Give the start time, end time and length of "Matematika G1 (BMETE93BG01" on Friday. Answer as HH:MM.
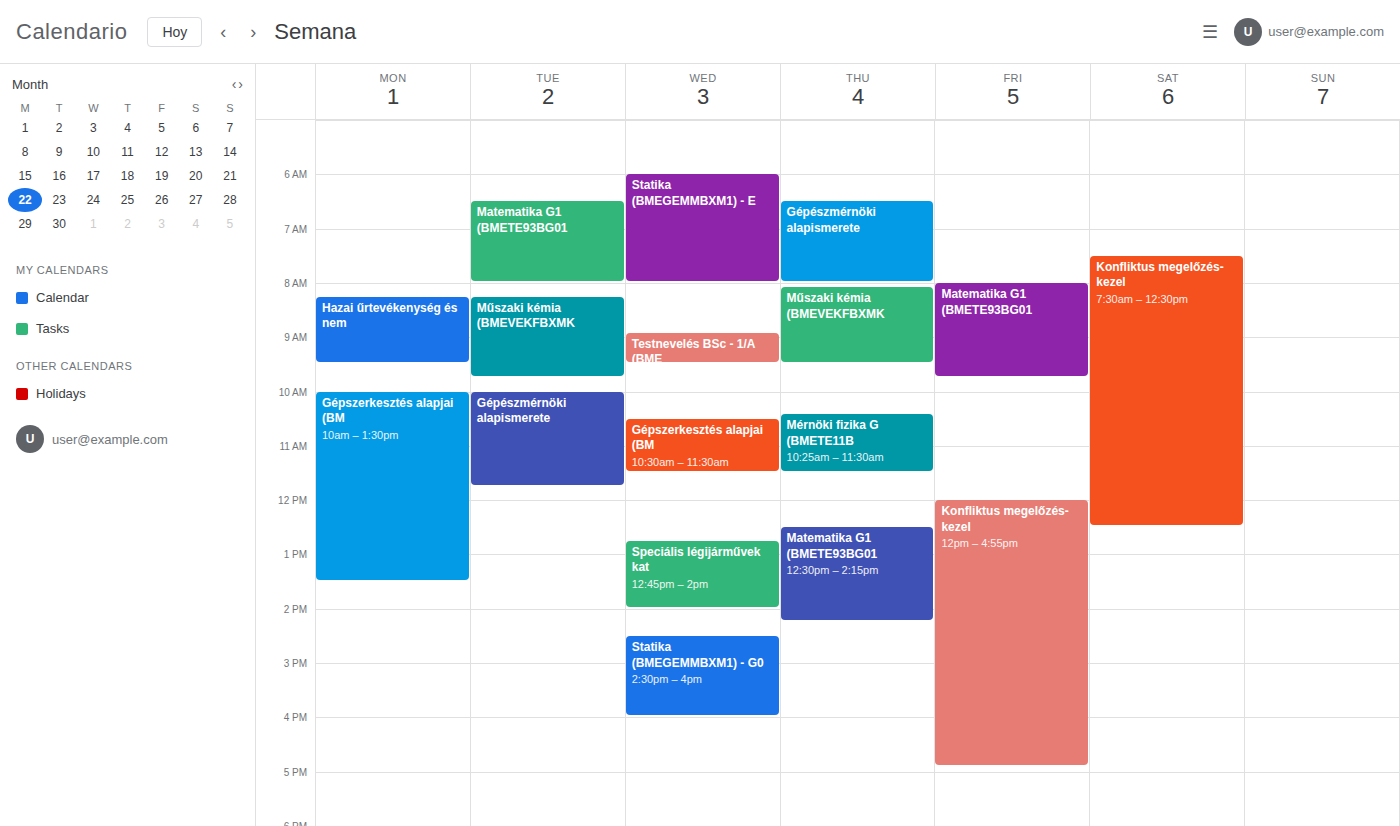
08:00 to 09:45, 1 hour 45 minutes